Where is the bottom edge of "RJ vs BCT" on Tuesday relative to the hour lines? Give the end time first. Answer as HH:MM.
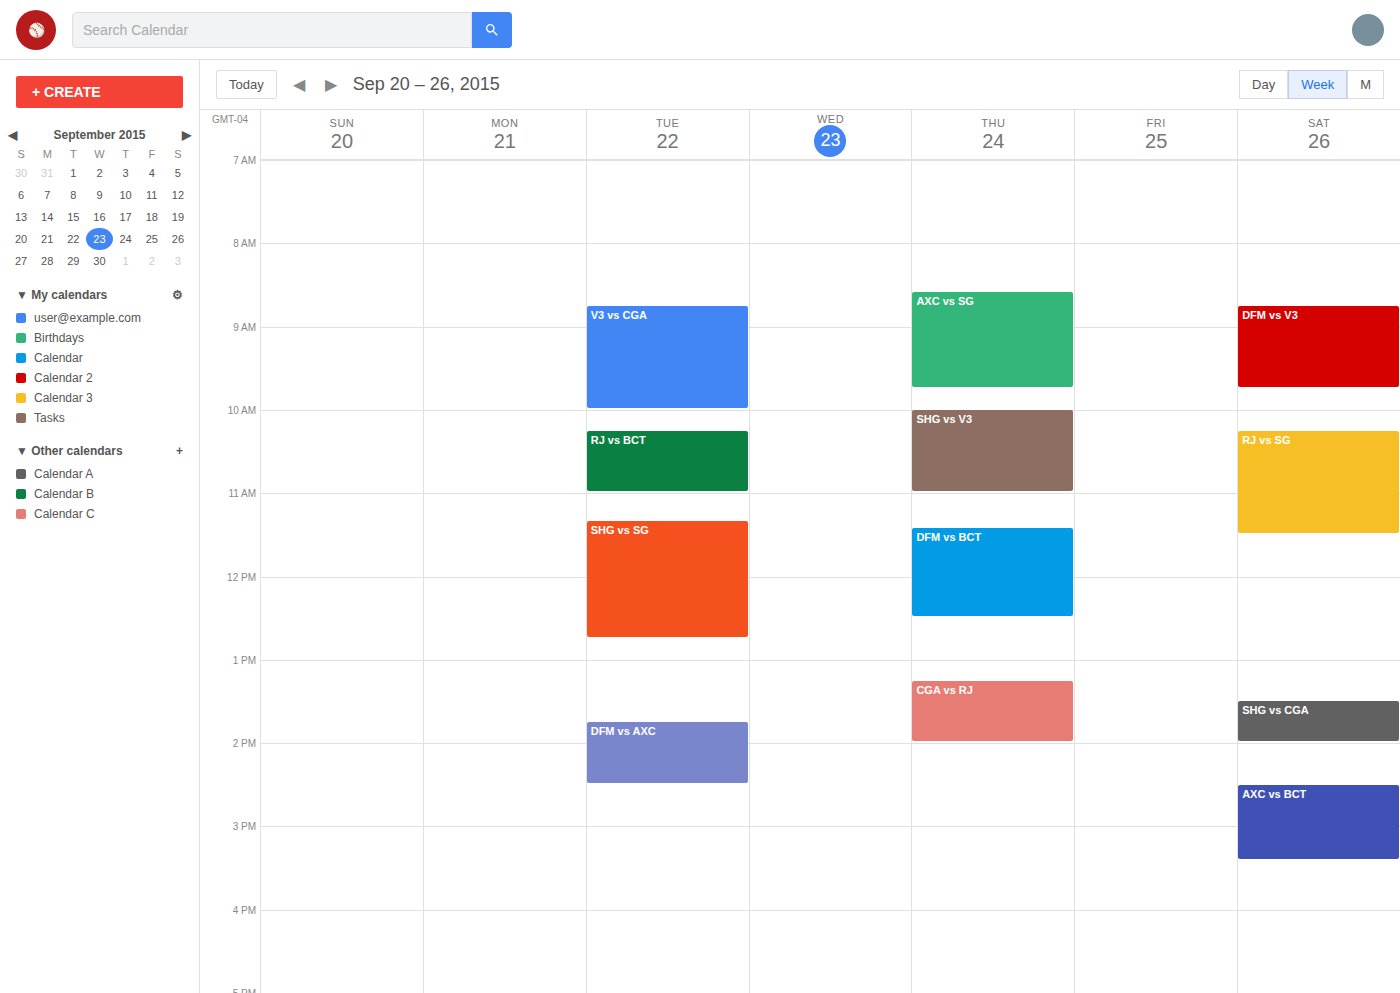
11:00 -- exactly on the 11:00 line.